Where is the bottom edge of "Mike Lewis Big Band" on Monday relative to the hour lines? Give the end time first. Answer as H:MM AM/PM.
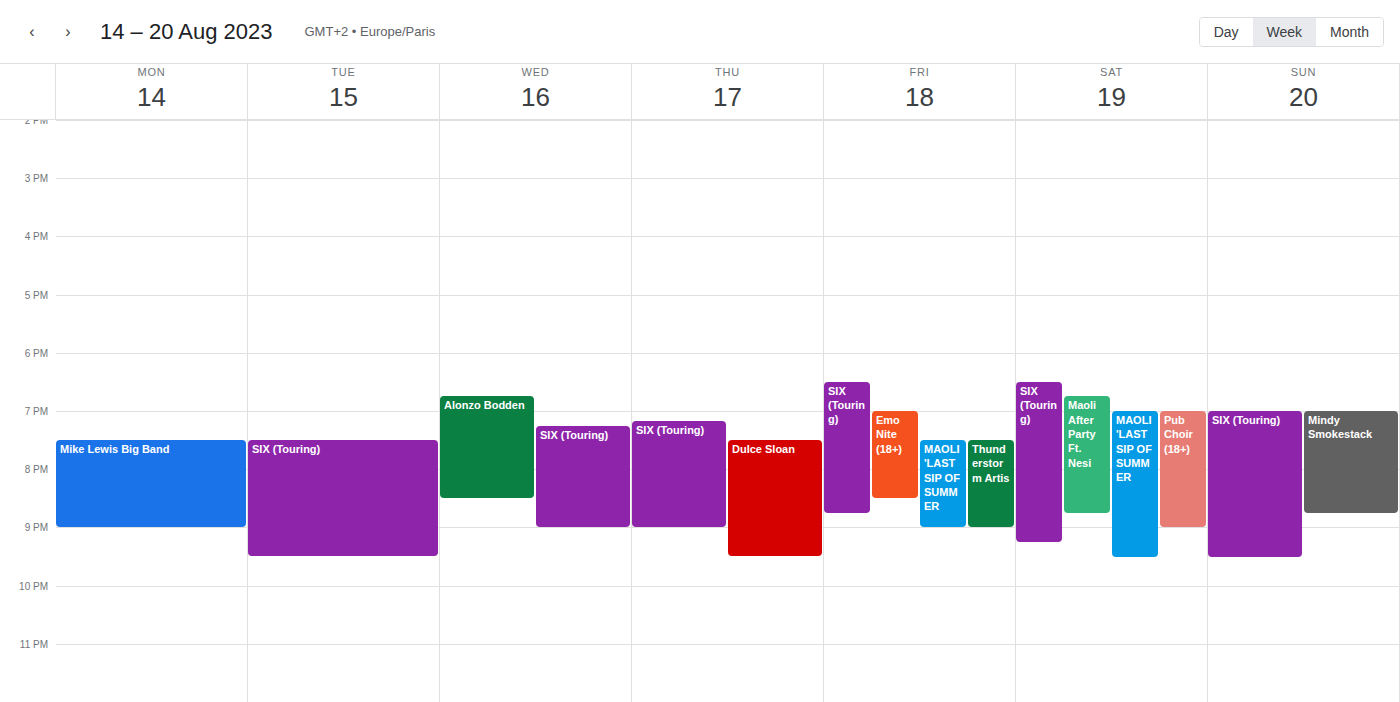
9:00 PM -- exactly on the 9 PM line.